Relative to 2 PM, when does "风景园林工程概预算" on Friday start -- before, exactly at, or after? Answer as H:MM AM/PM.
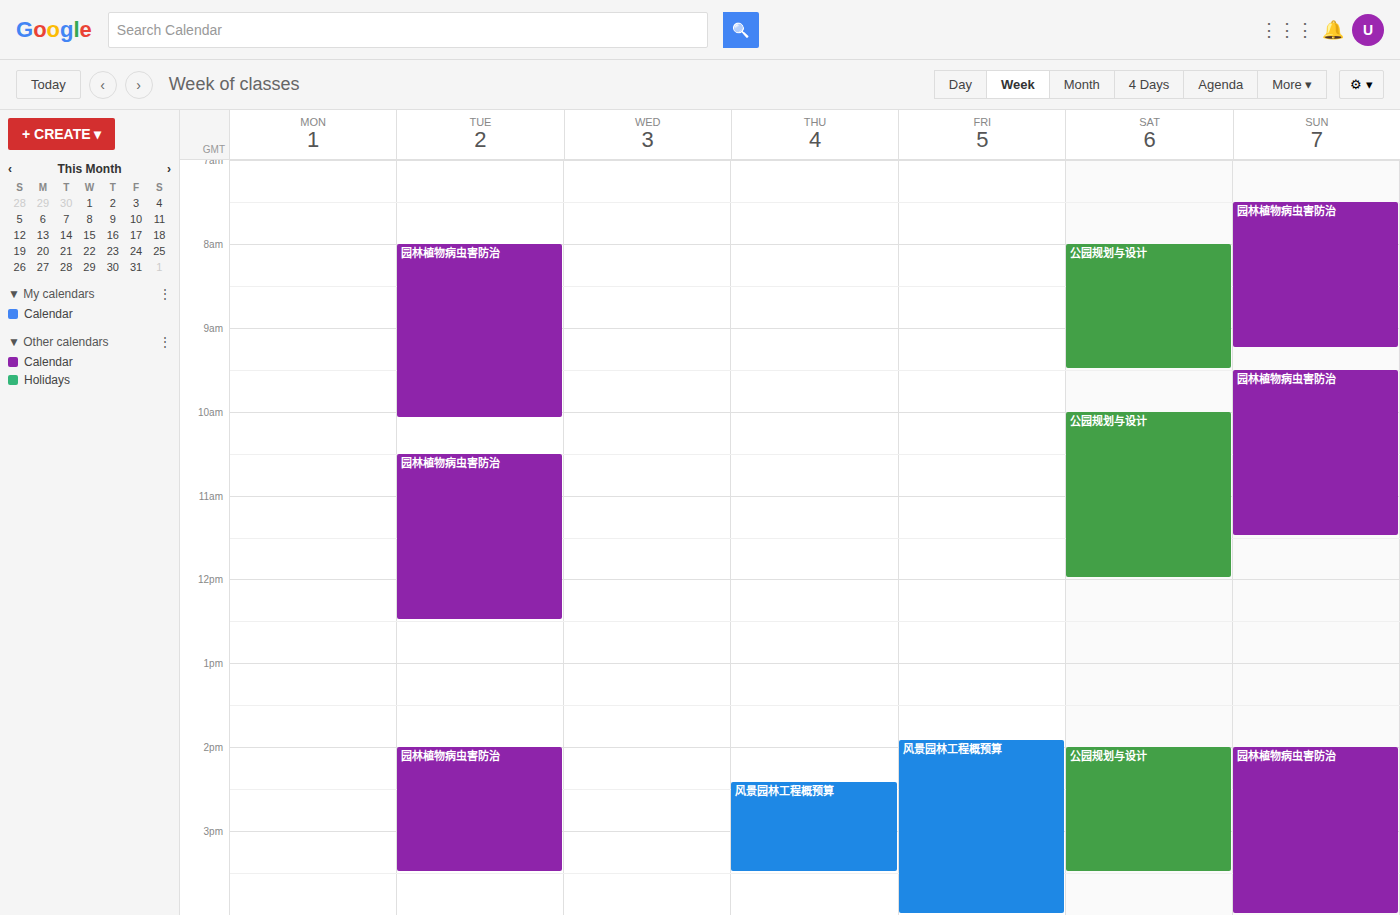
1:55 PM -- before 2 PM, 5 minutes above the 2 PM line.